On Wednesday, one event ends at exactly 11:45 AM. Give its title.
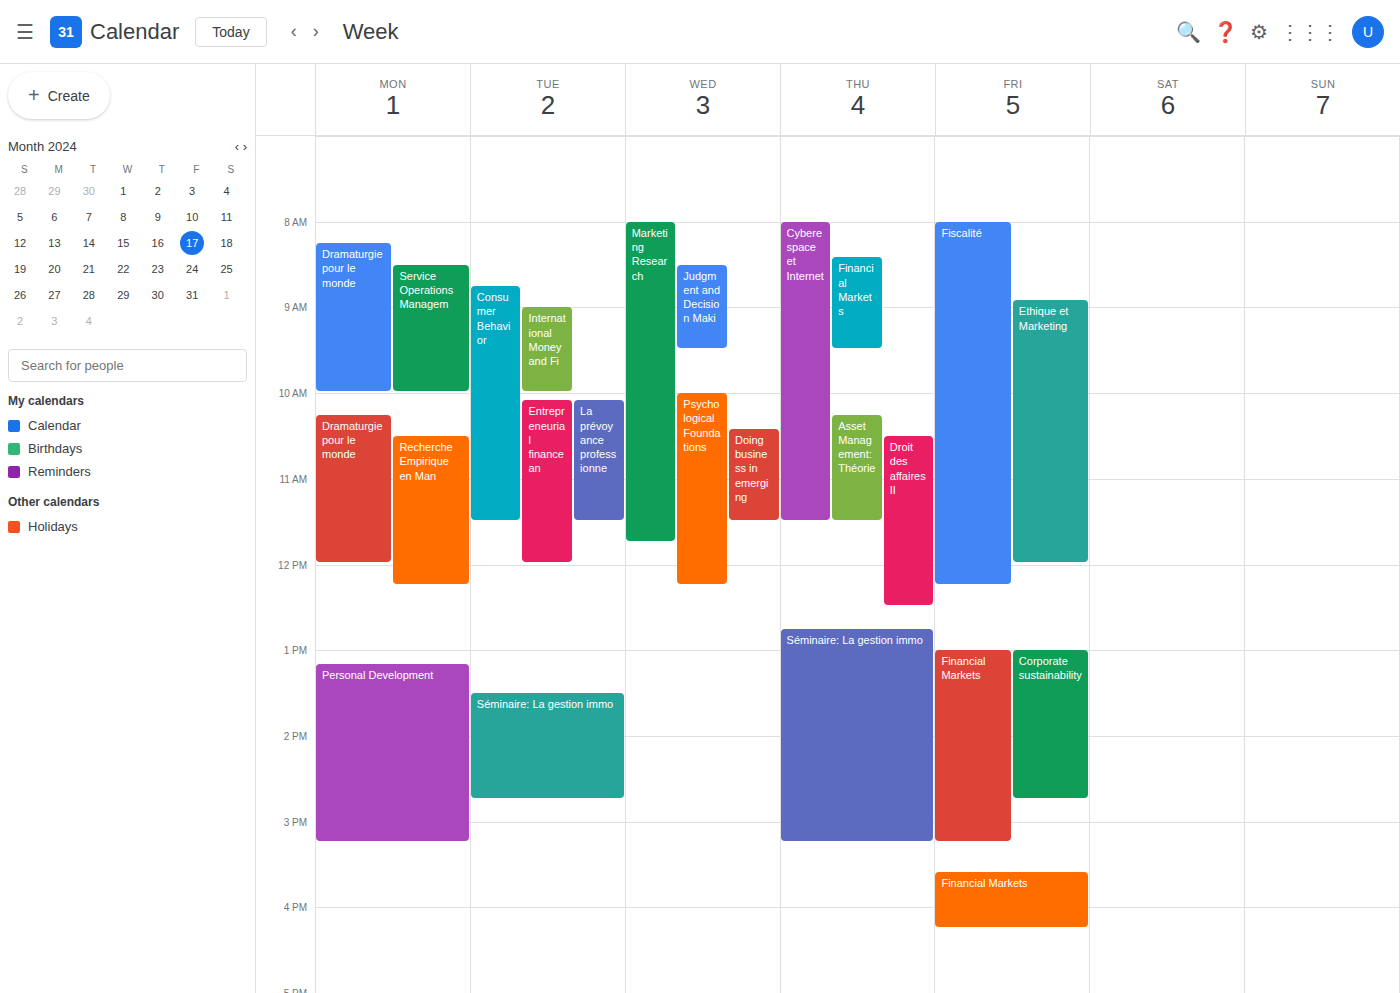
"Marketing Research"